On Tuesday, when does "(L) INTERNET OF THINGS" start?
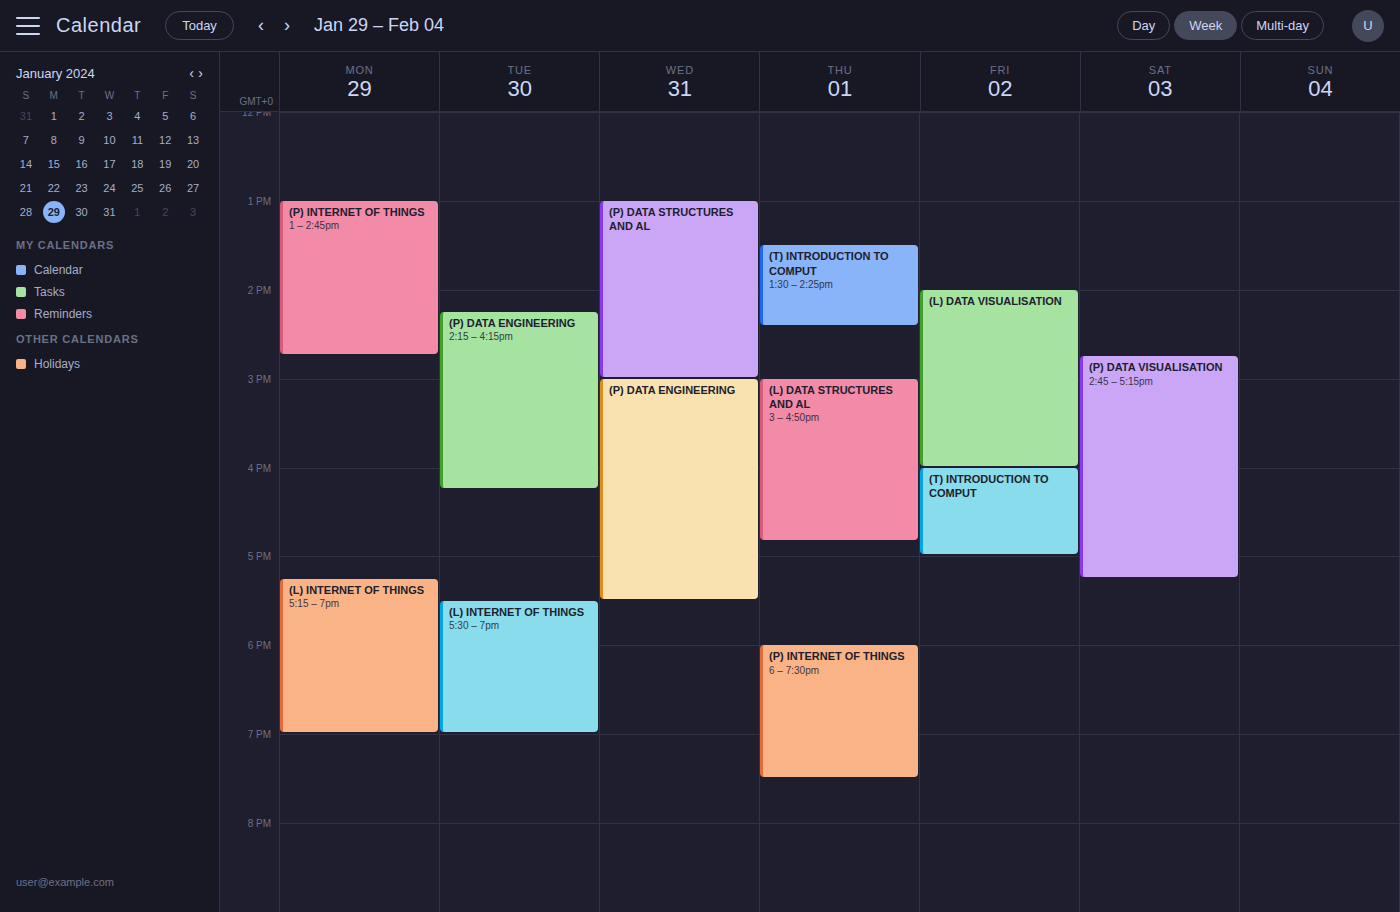
5:30 PM